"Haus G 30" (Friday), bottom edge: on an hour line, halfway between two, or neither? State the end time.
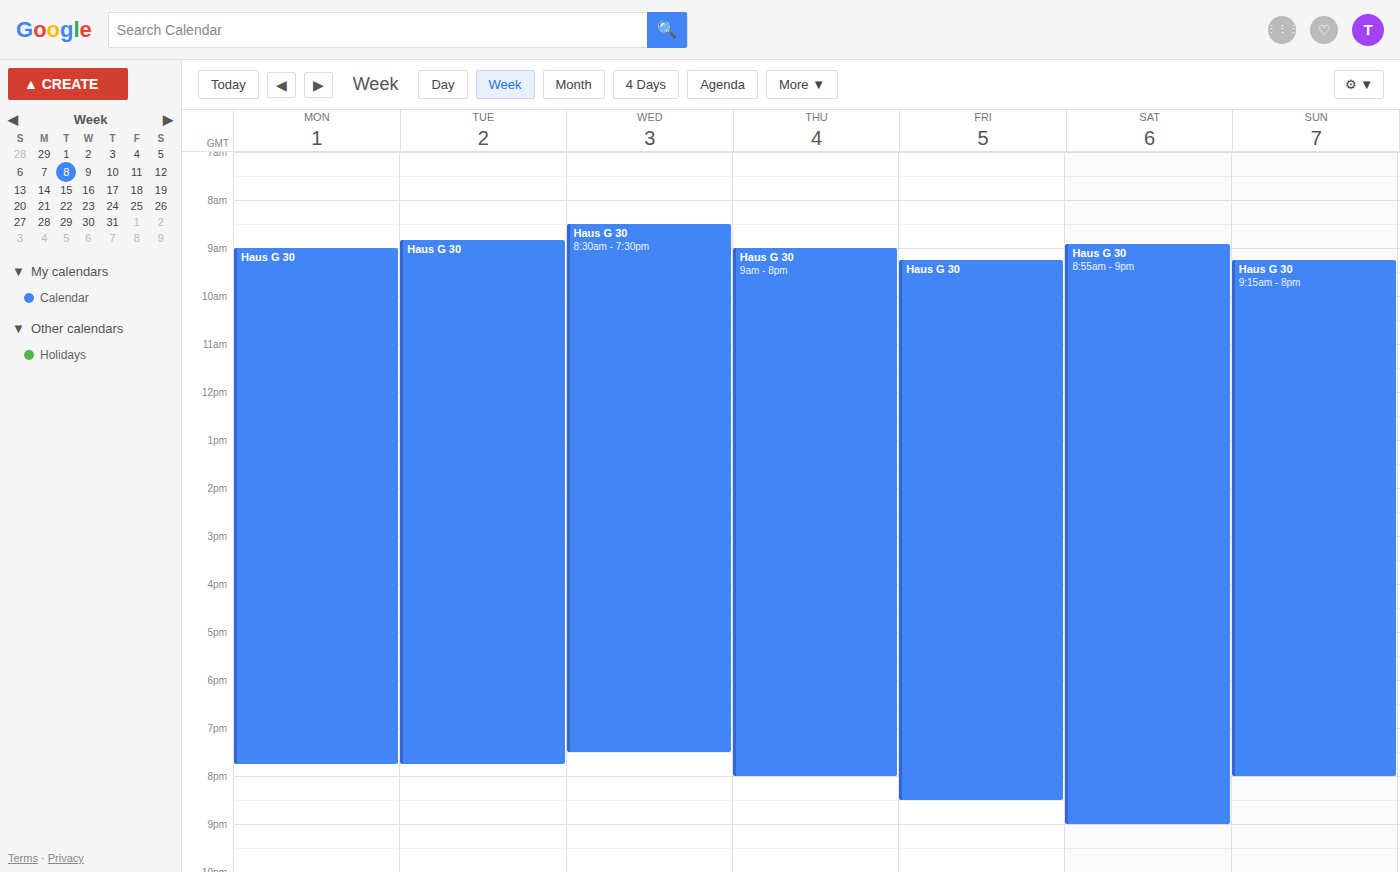
8:30 PM -- halfway between the 8 PM and 9 PM lines.